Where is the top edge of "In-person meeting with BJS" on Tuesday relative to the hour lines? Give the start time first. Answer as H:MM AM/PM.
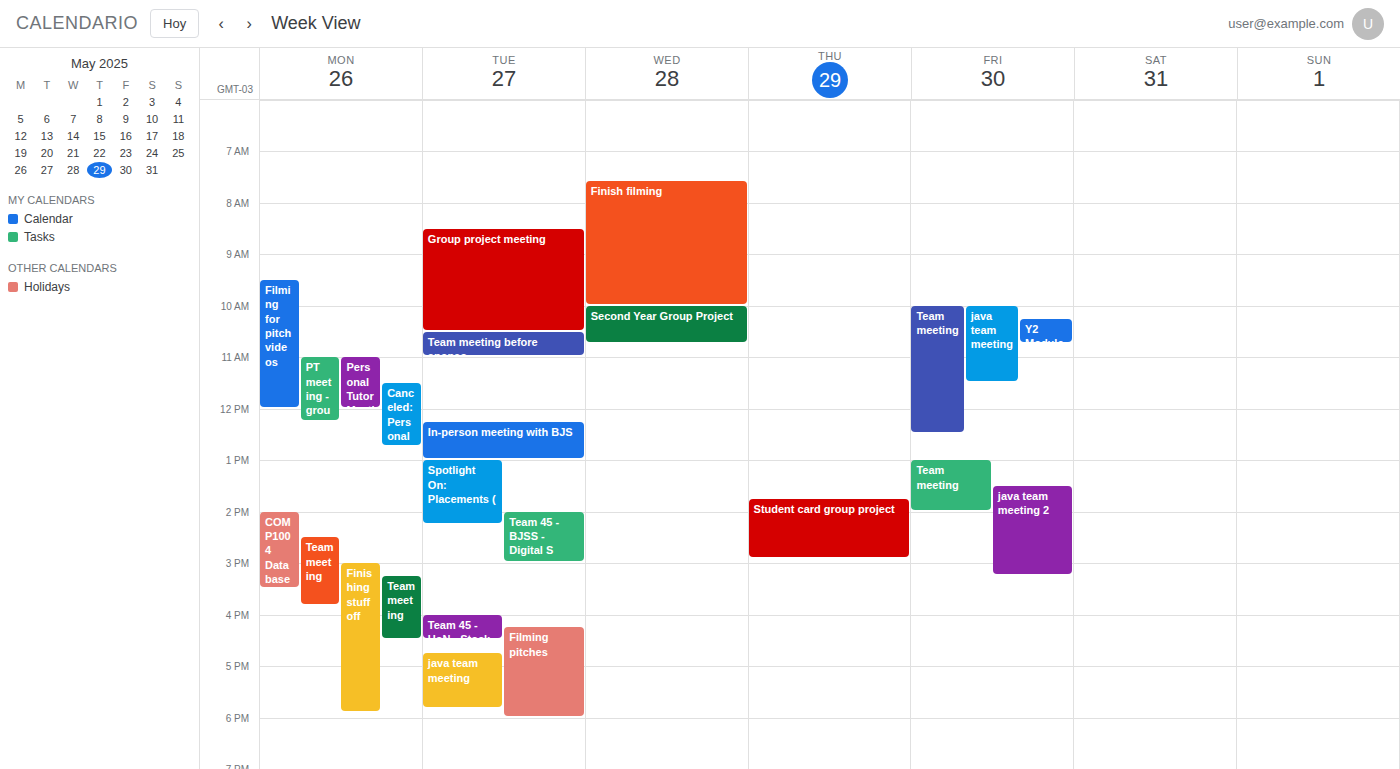
12:15 PM -- neither: a quarter of the way from the 12 PM line to the 1 PM line.